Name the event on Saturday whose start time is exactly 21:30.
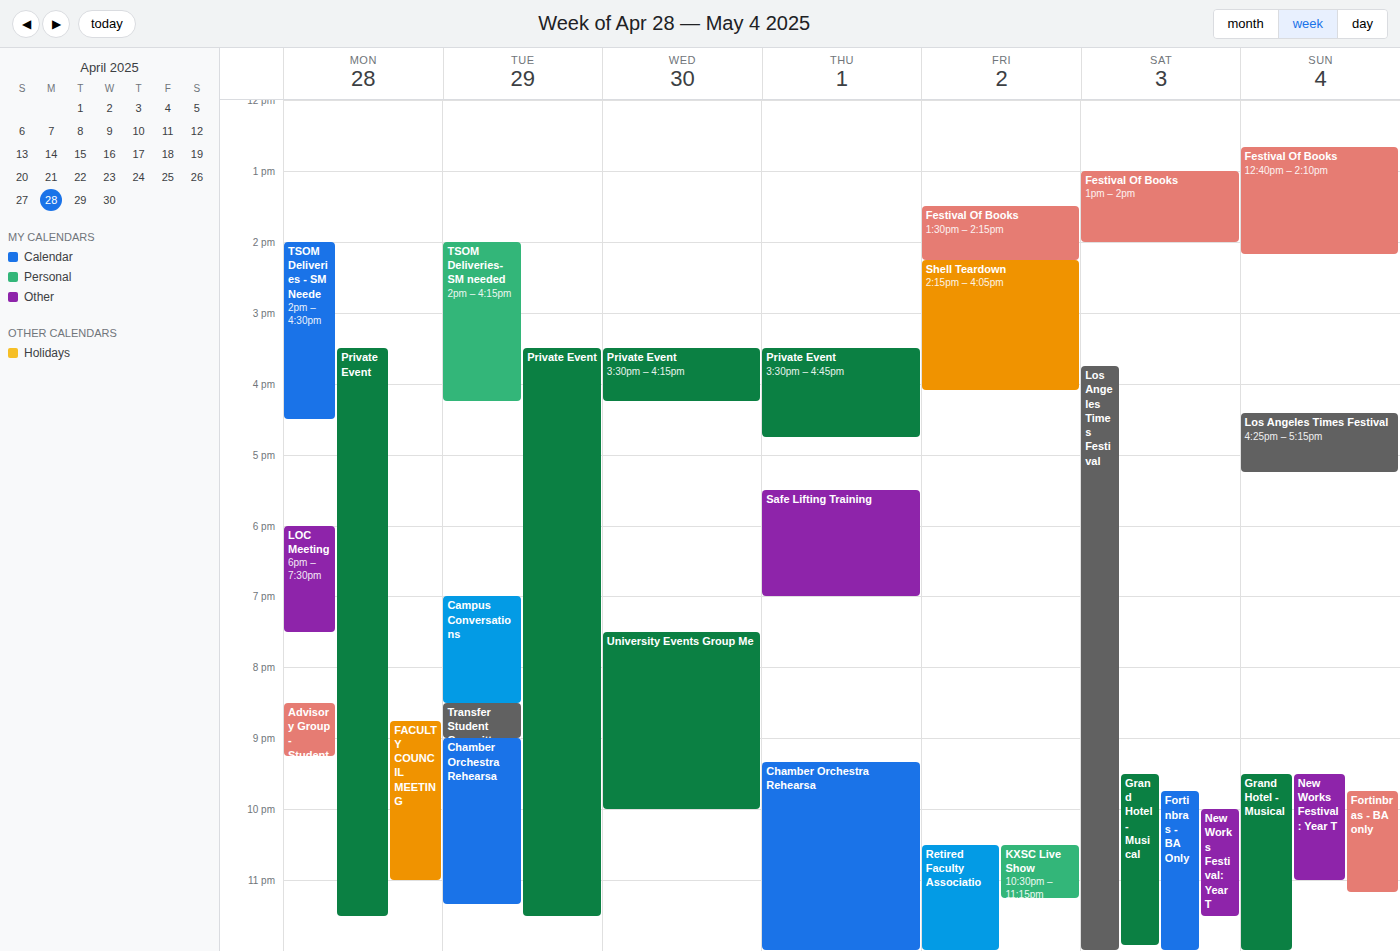
"Grand Hotel - Musical"